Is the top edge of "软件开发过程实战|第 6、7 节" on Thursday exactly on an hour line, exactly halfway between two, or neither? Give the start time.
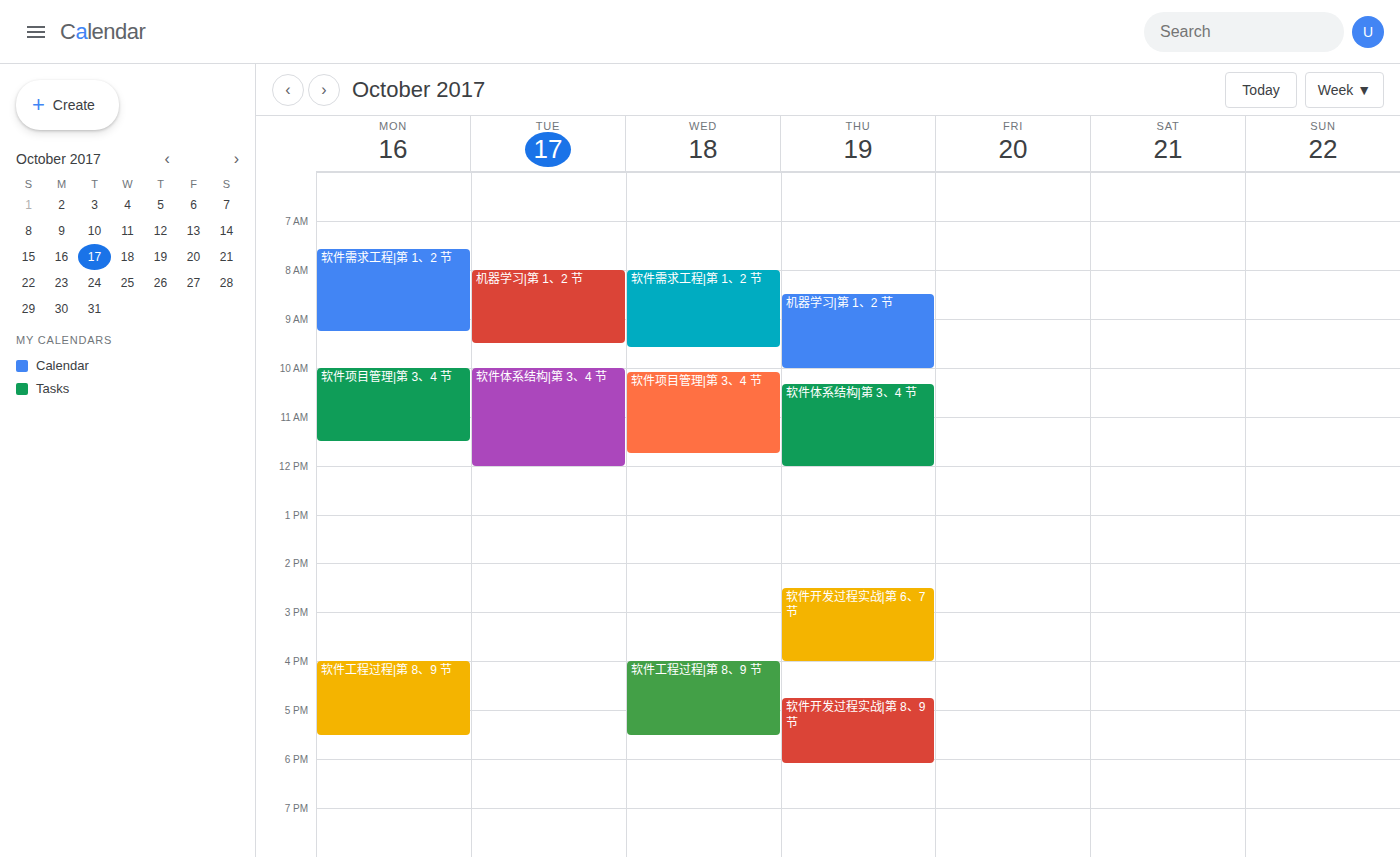
2:30 PM -- halfway between the 2 PM and 3 PM lines.